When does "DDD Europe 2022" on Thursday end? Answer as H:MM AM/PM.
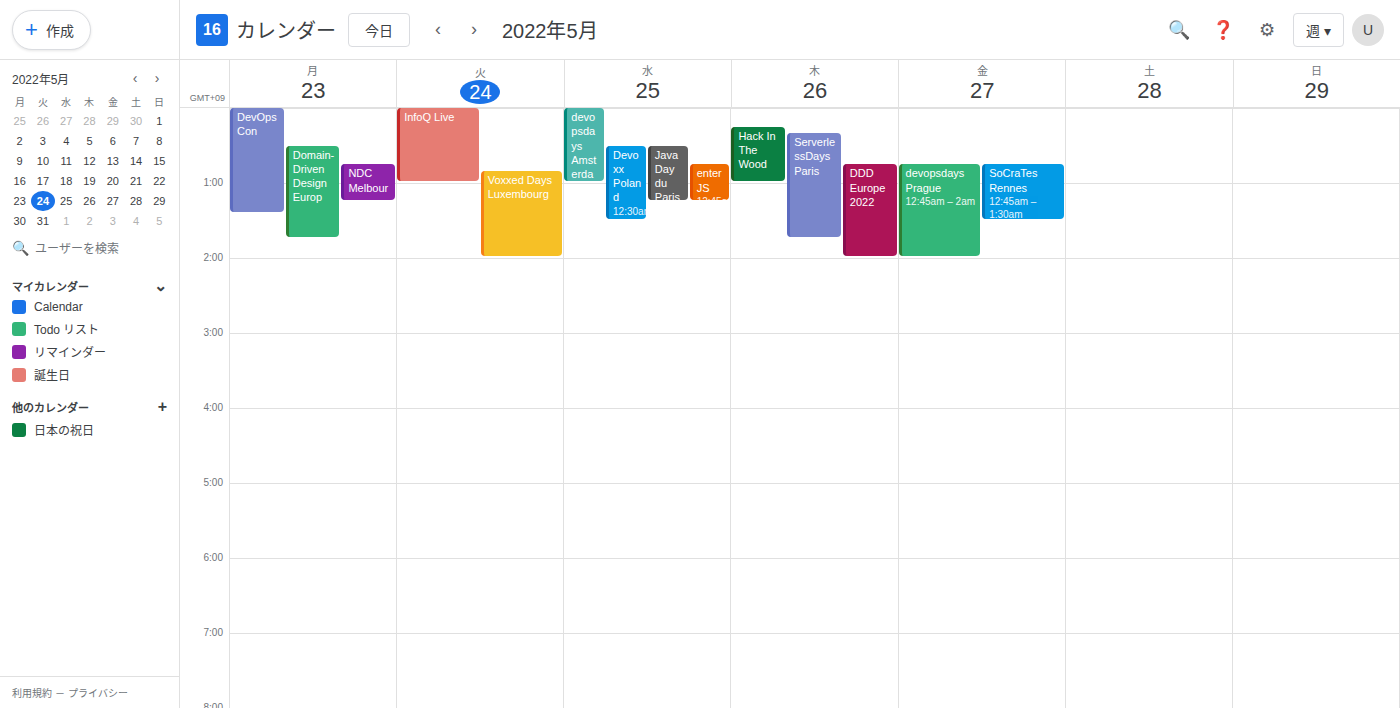
2:00 AM